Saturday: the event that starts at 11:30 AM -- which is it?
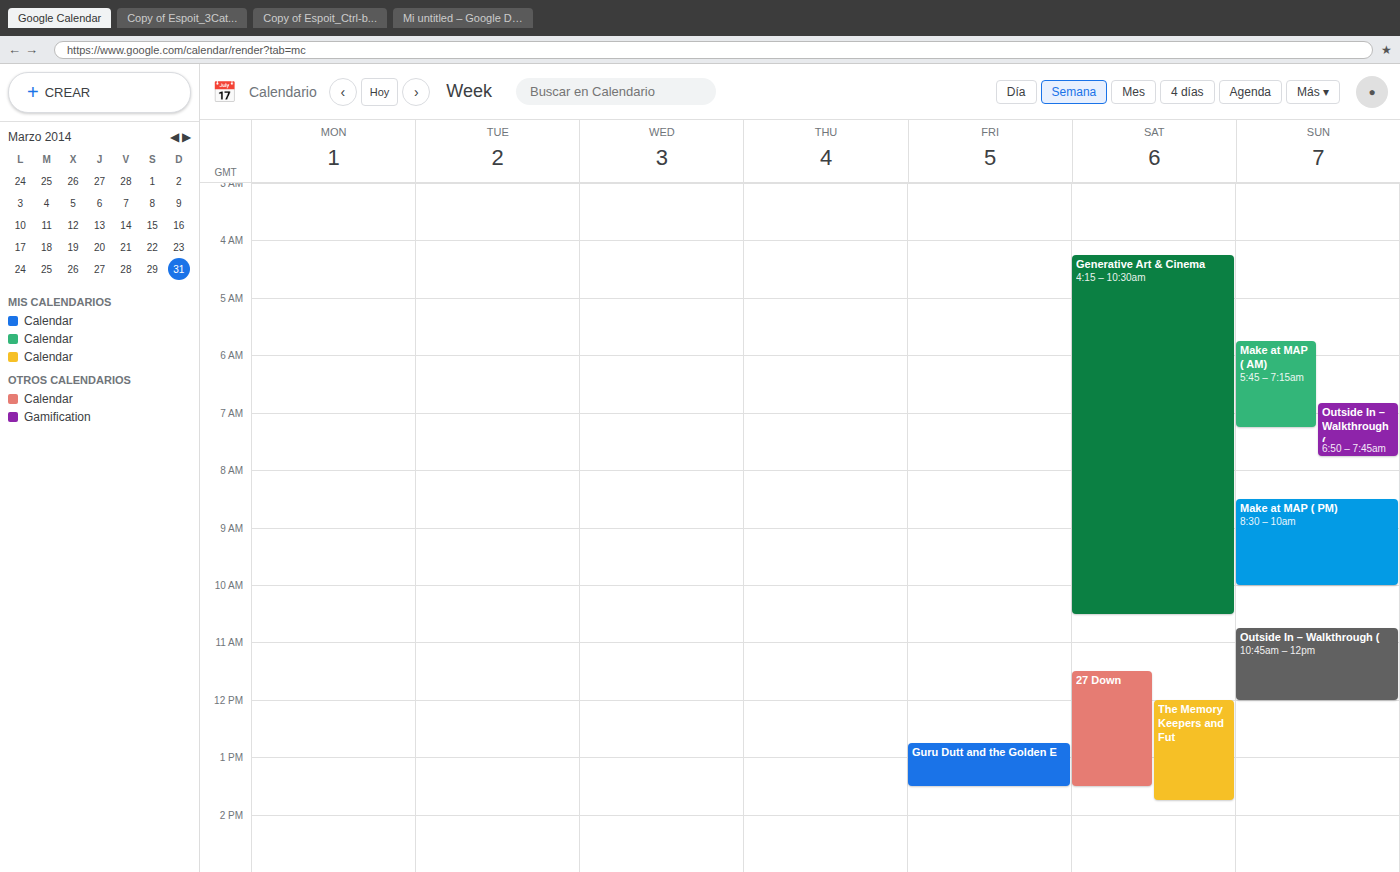
"27 Down"